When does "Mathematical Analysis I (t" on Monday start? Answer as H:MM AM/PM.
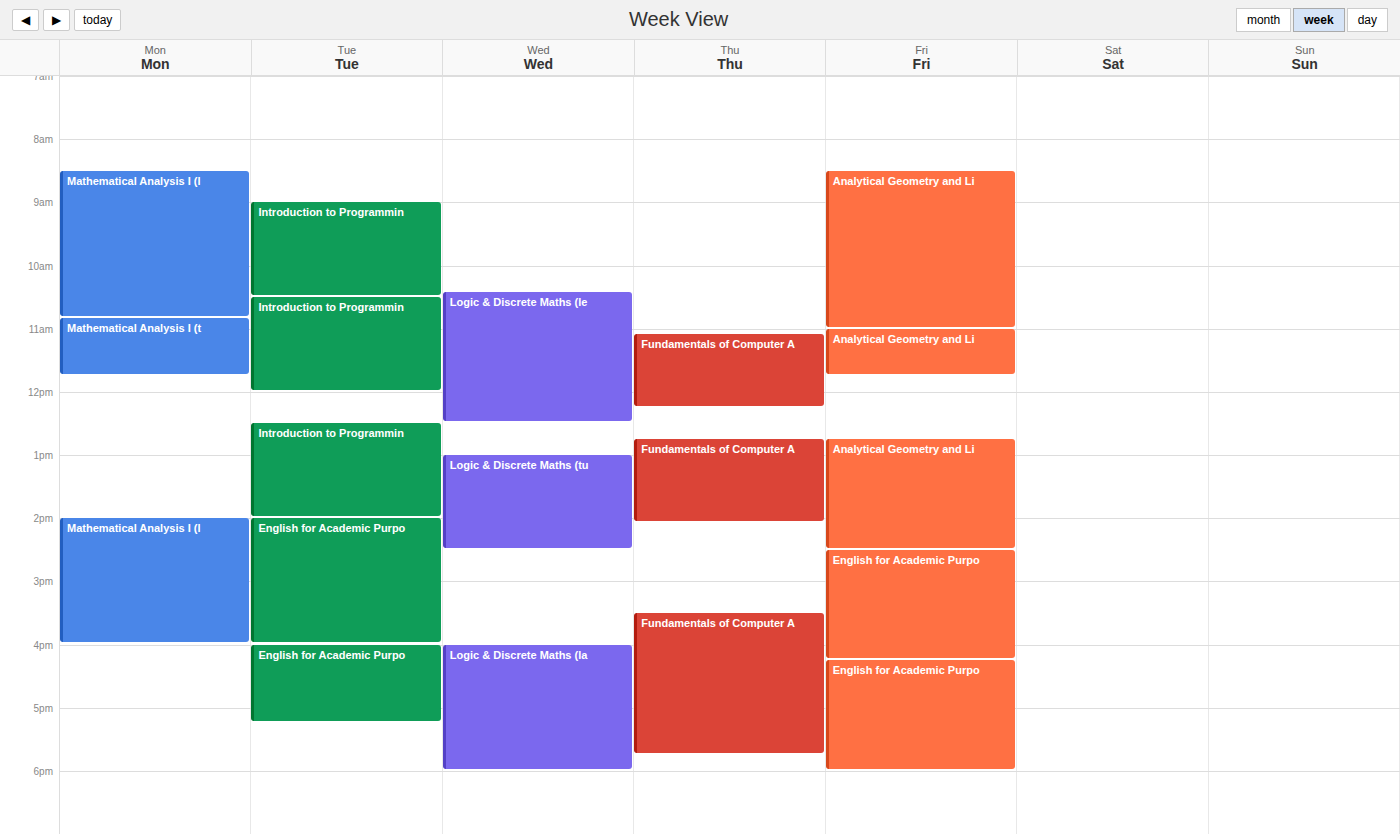
10:50 AM